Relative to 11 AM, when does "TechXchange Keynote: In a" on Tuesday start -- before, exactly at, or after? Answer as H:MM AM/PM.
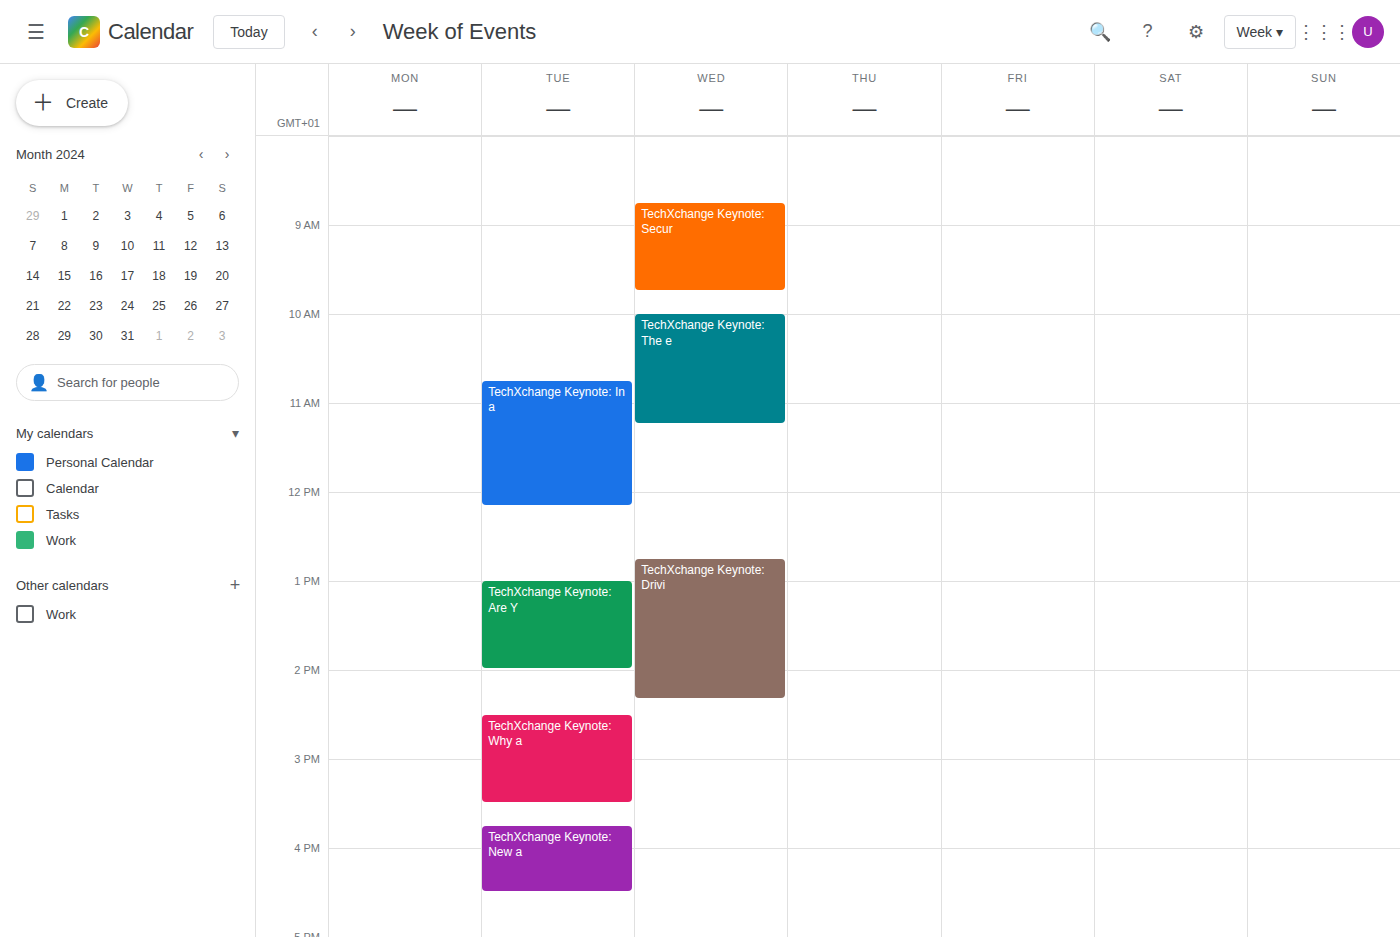
10:45 AM -- before 11 AM, 15 minutes above the 11 AM line.